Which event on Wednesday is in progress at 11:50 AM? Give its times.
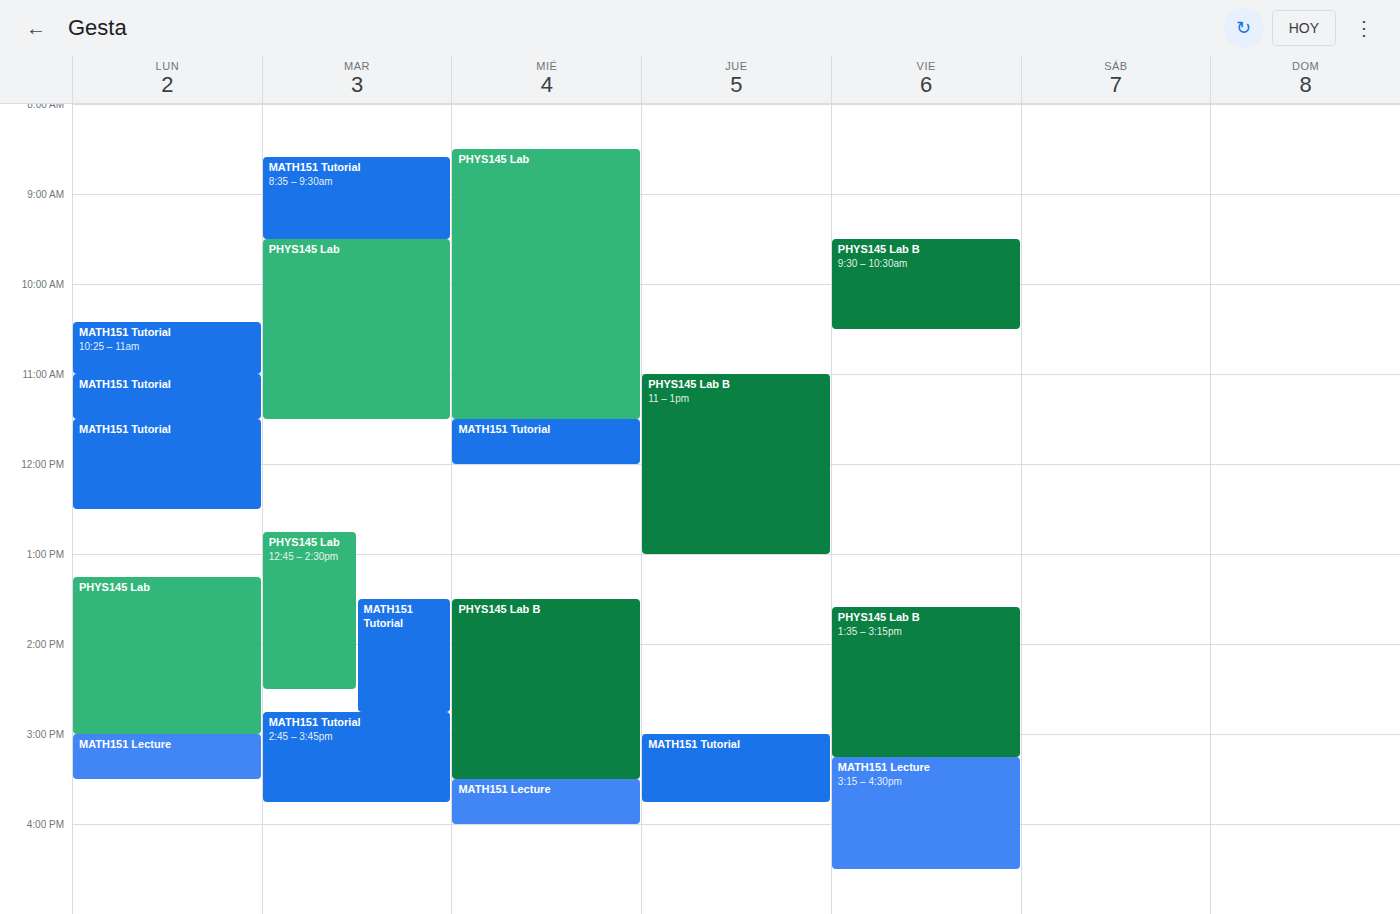
"MATH151 Tutorial", 11:30 AM to 12:00 PM